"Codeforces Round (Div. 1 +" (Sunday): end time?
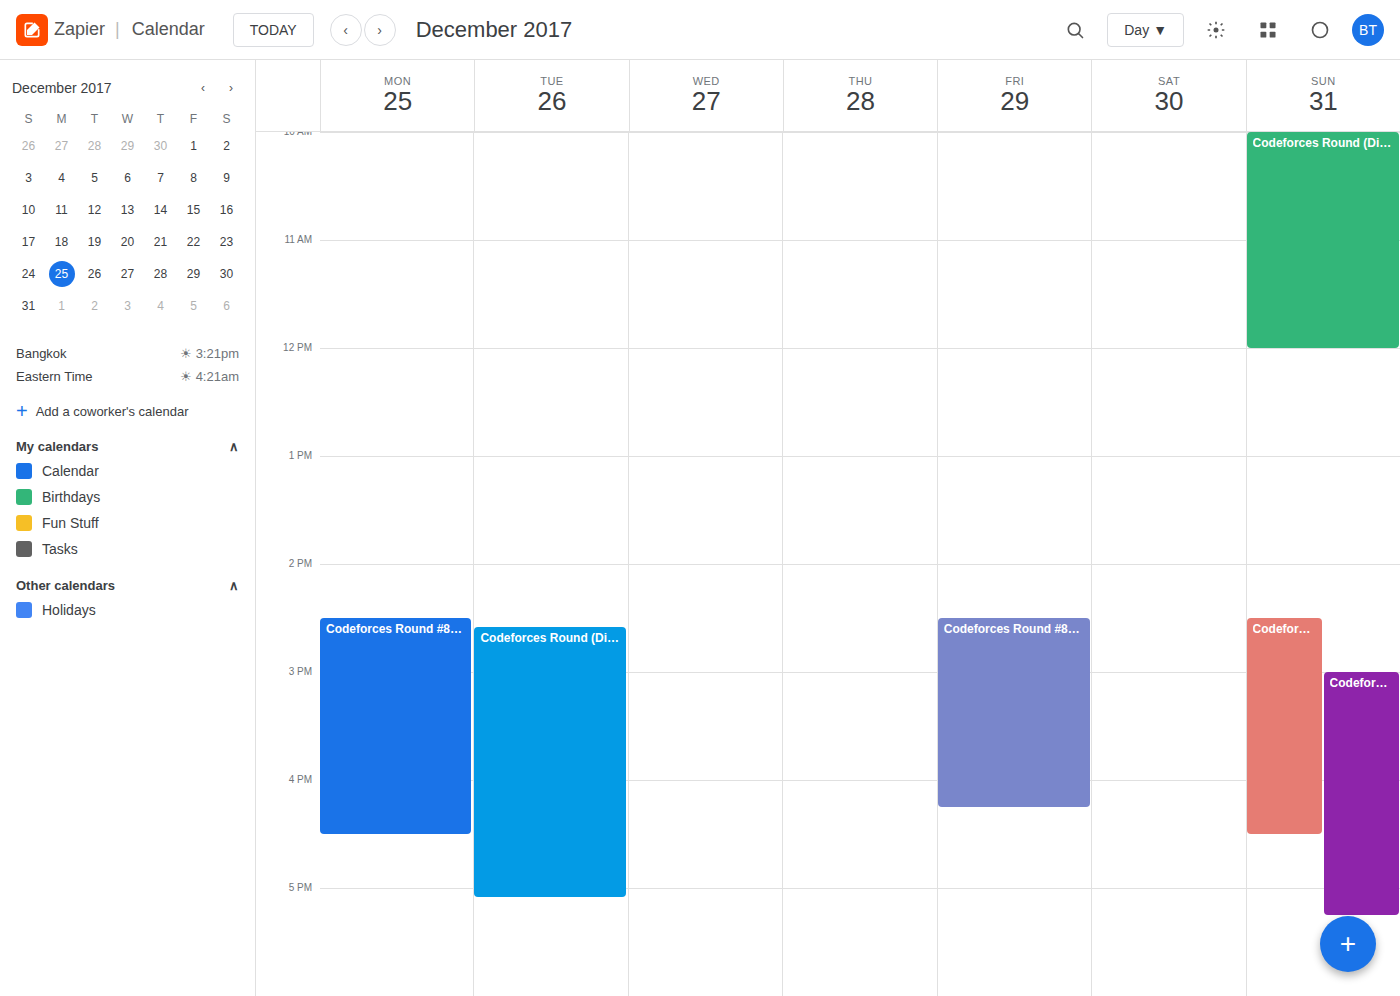
5:15 PM